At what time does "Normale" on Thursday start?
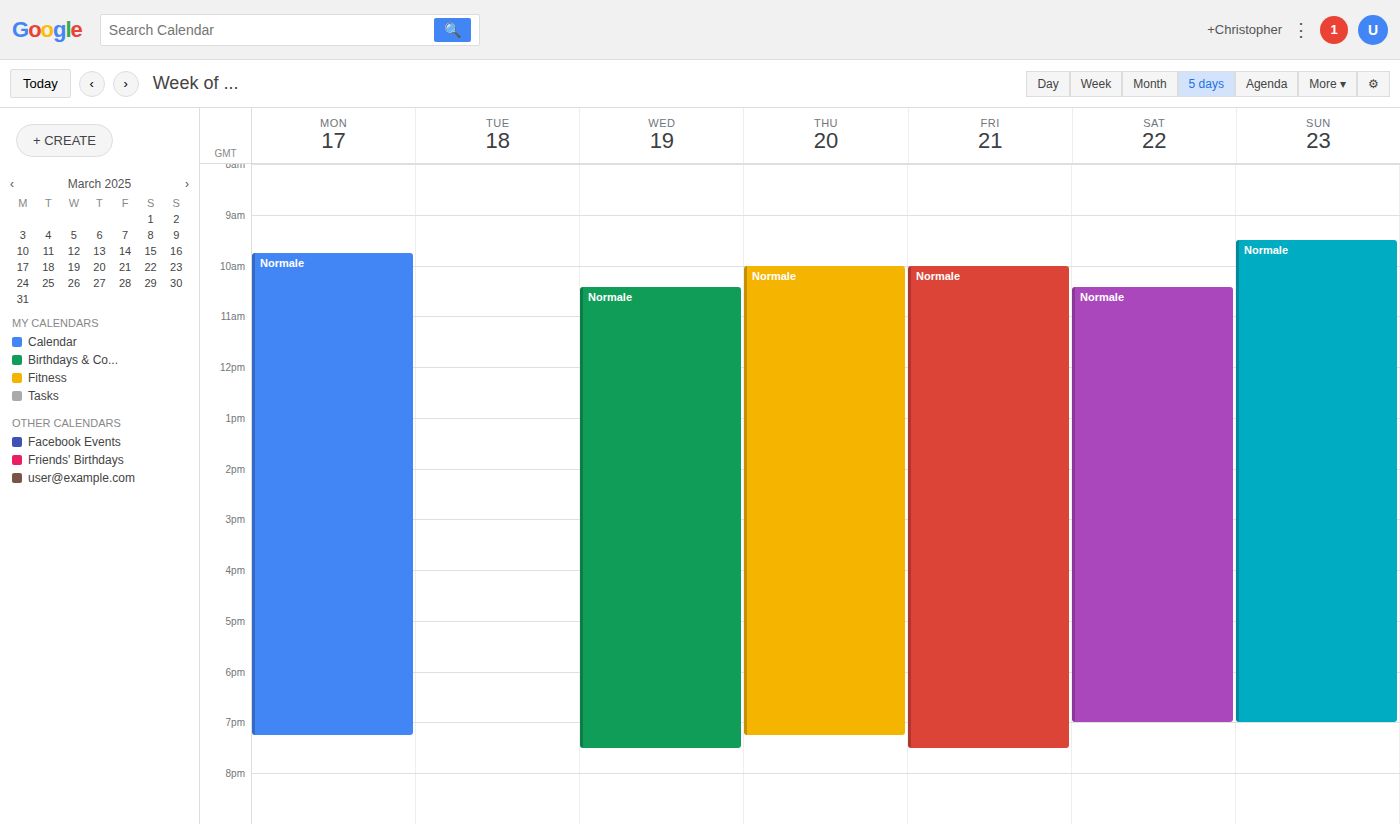
10:00 AM